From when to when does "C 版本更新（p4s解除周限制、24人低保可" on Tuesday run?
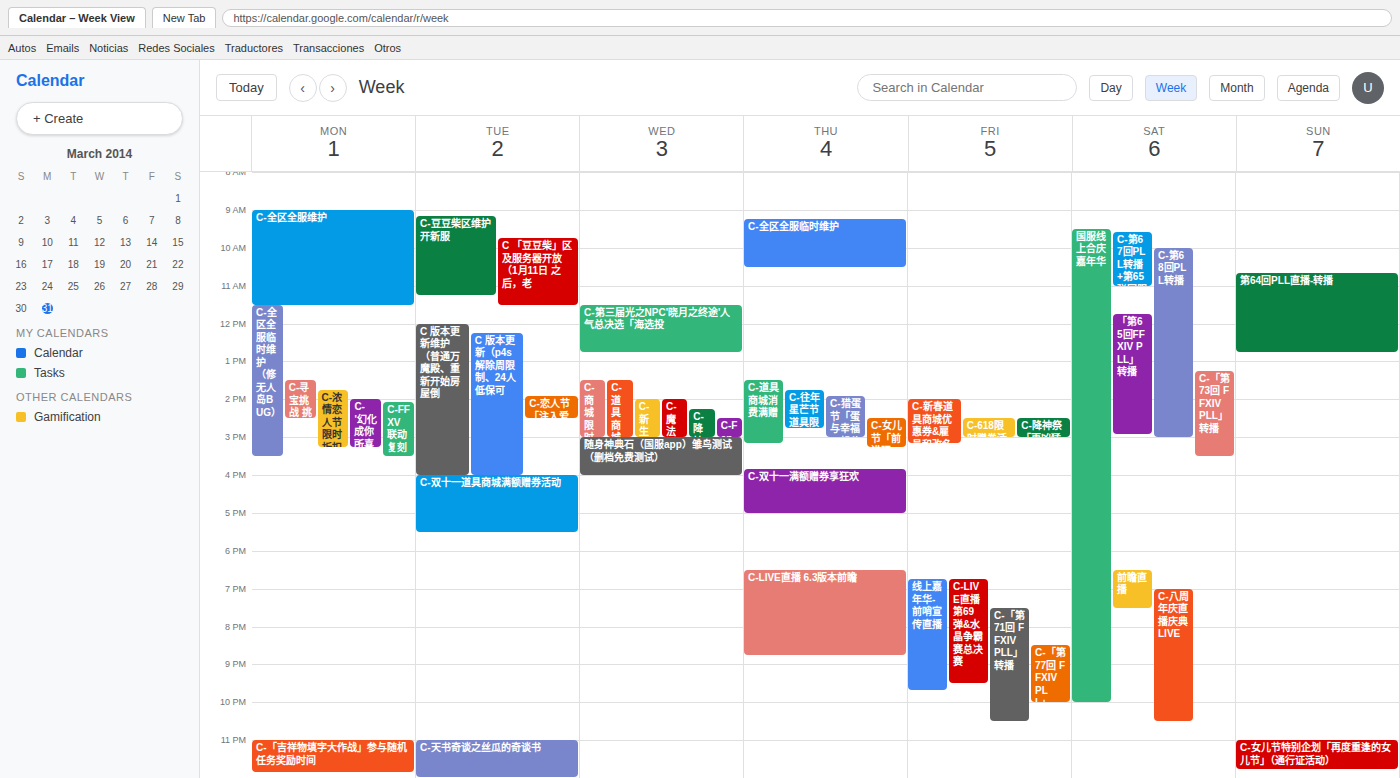
12:15 to 16:00